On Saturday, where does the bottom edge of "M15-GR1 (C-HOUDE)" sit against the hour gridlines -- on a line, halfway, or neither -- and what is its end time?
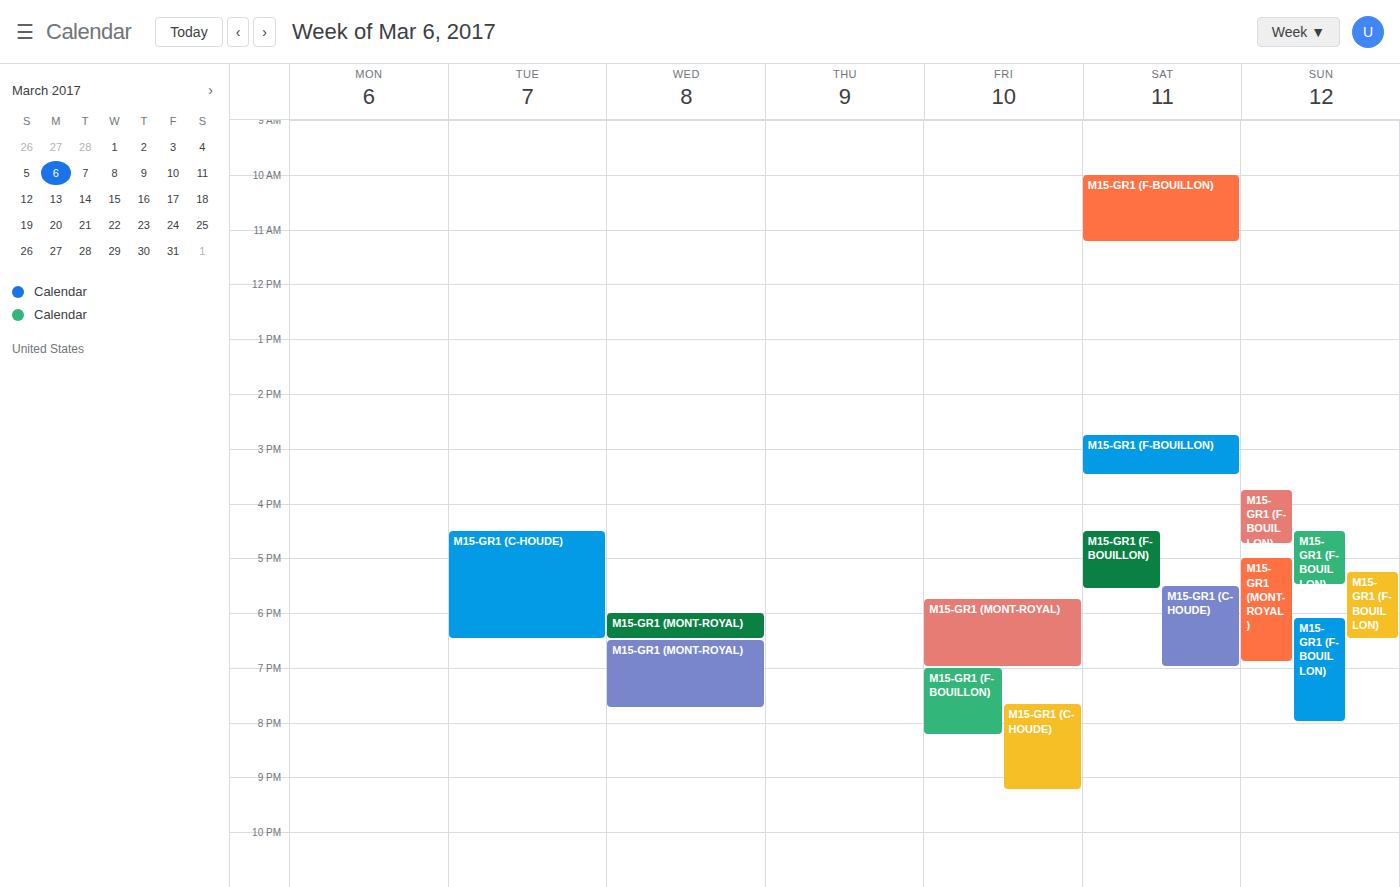
7:00 PM -- exactly on the 7 PM line.